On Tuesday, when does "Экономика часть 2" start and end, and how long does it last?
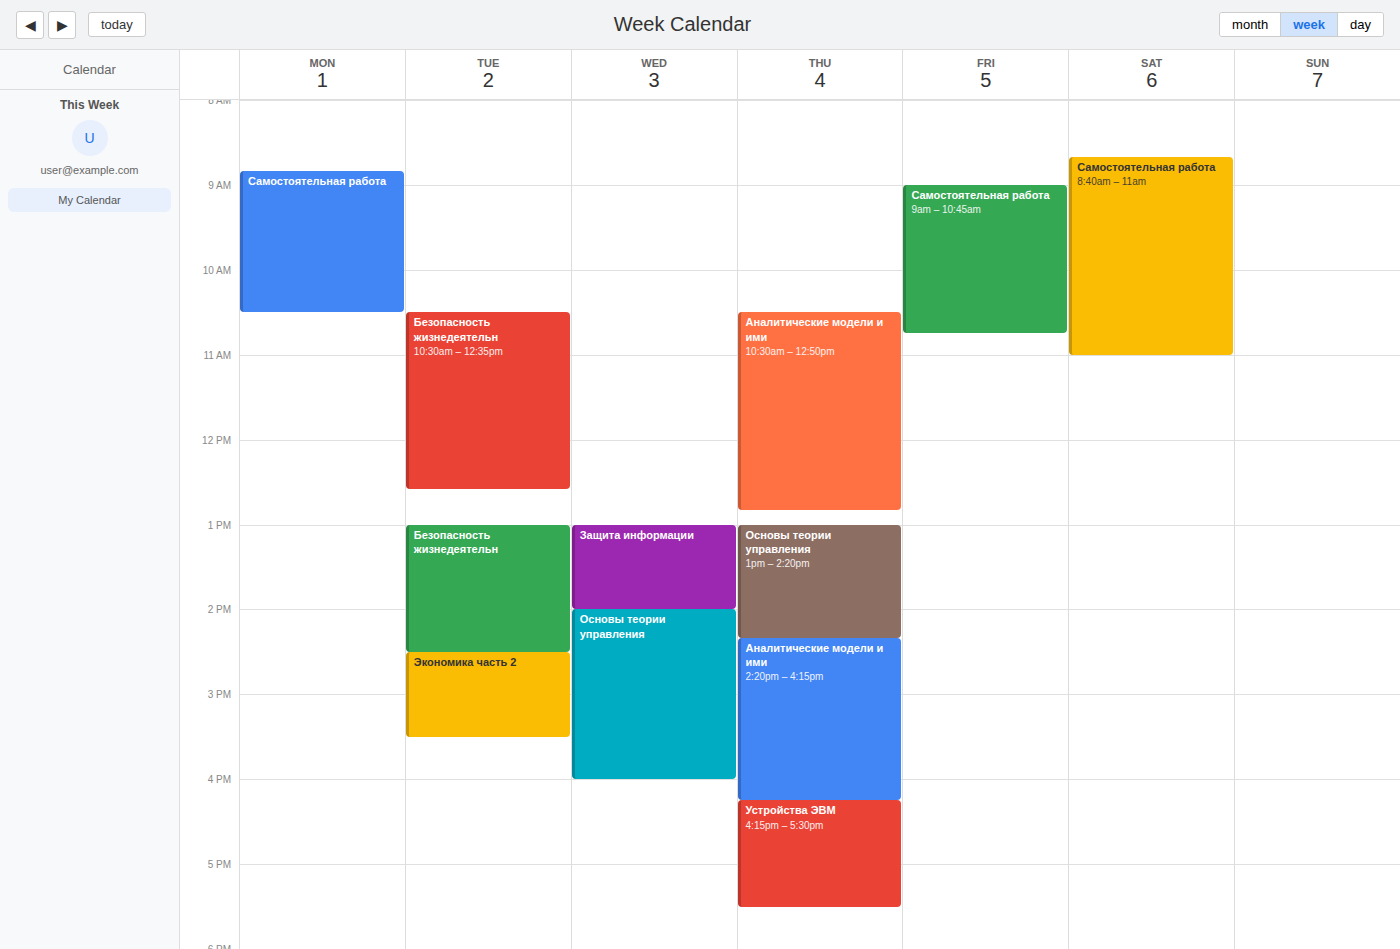
2:30 PM to 3:30 PM, 1 hour